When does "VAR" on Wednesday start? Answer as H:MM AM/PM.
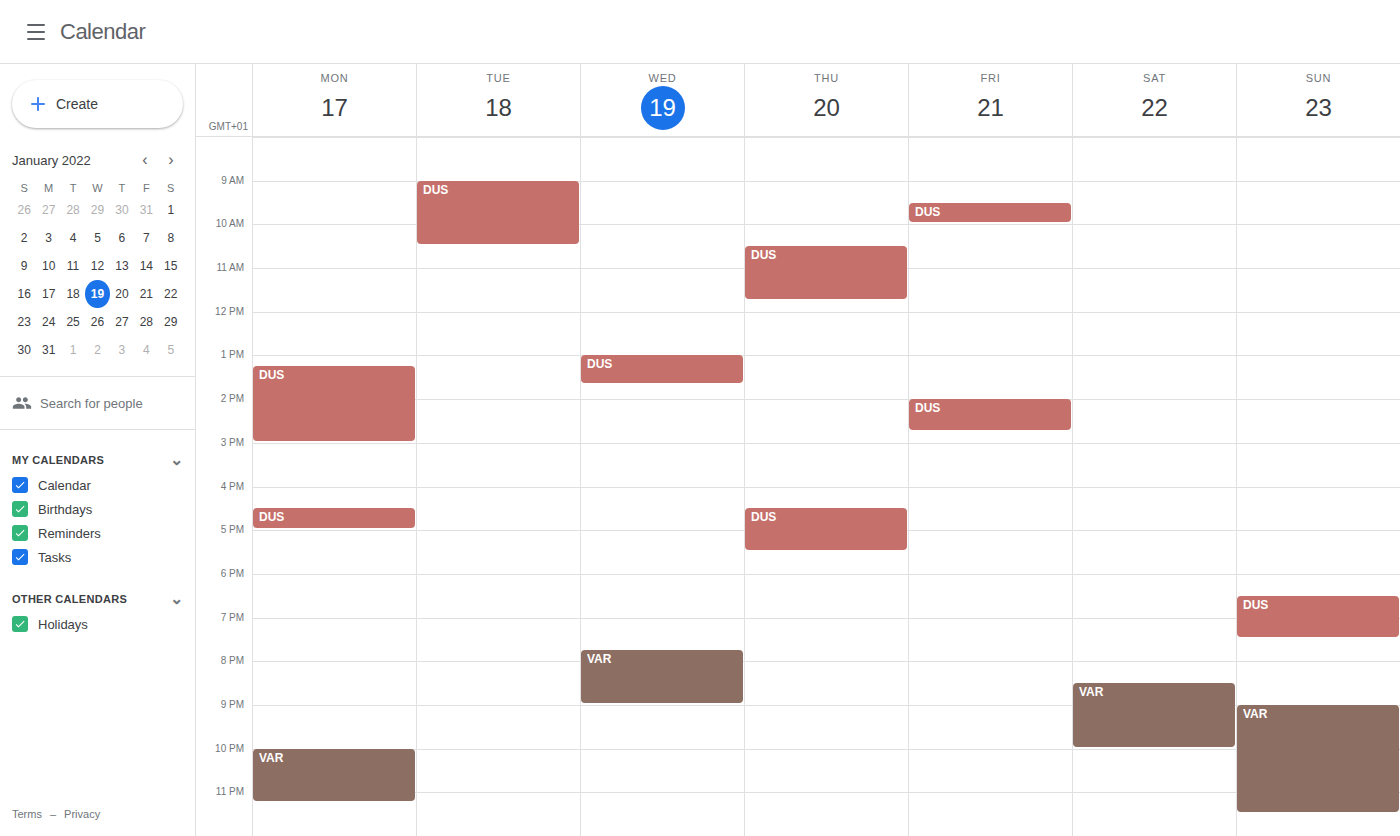
7:45 PM